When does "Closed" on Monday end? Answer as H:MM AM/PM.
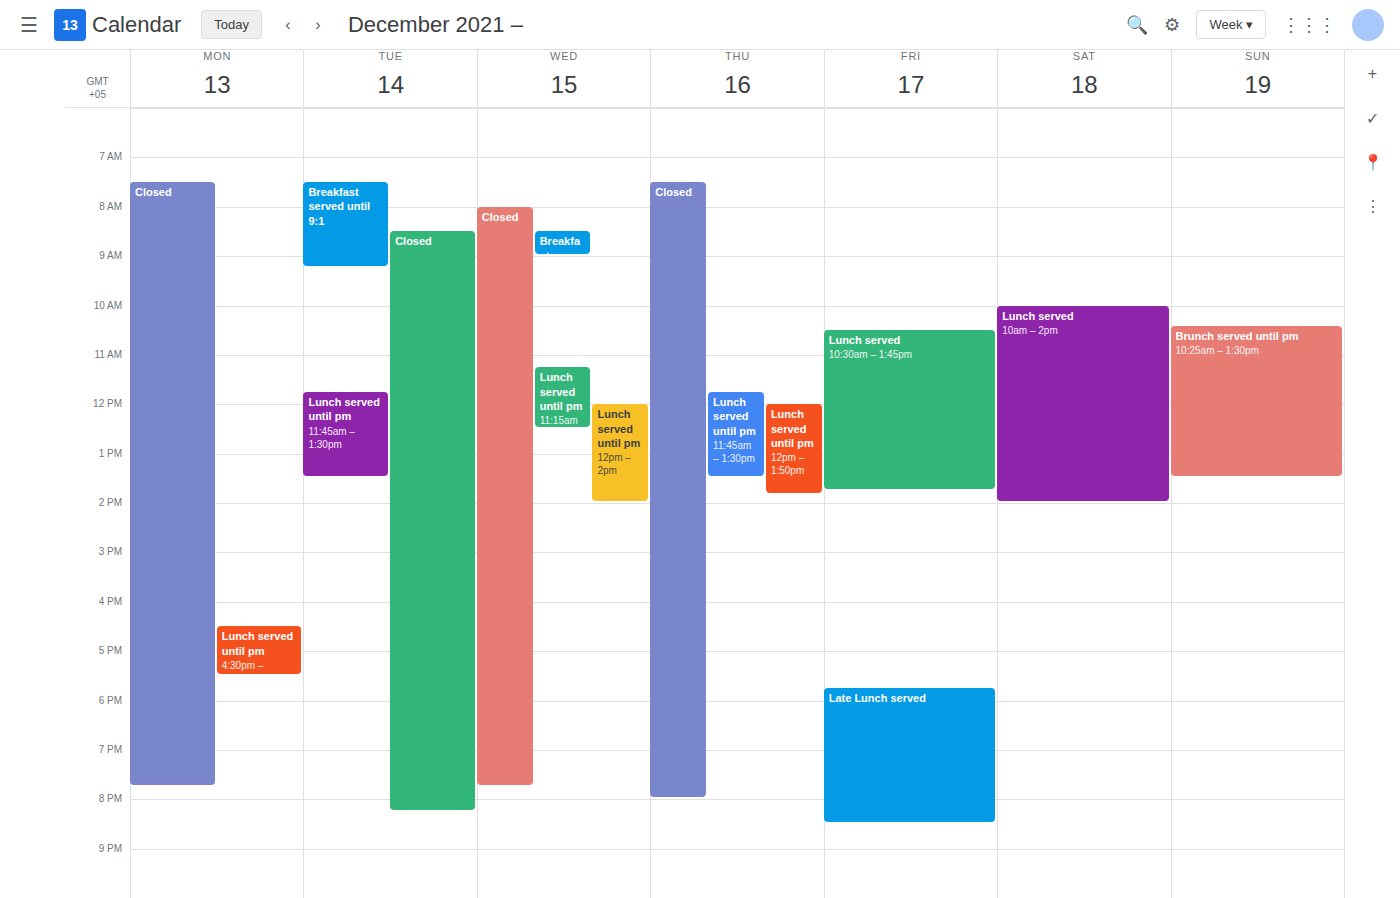
7:45 PM